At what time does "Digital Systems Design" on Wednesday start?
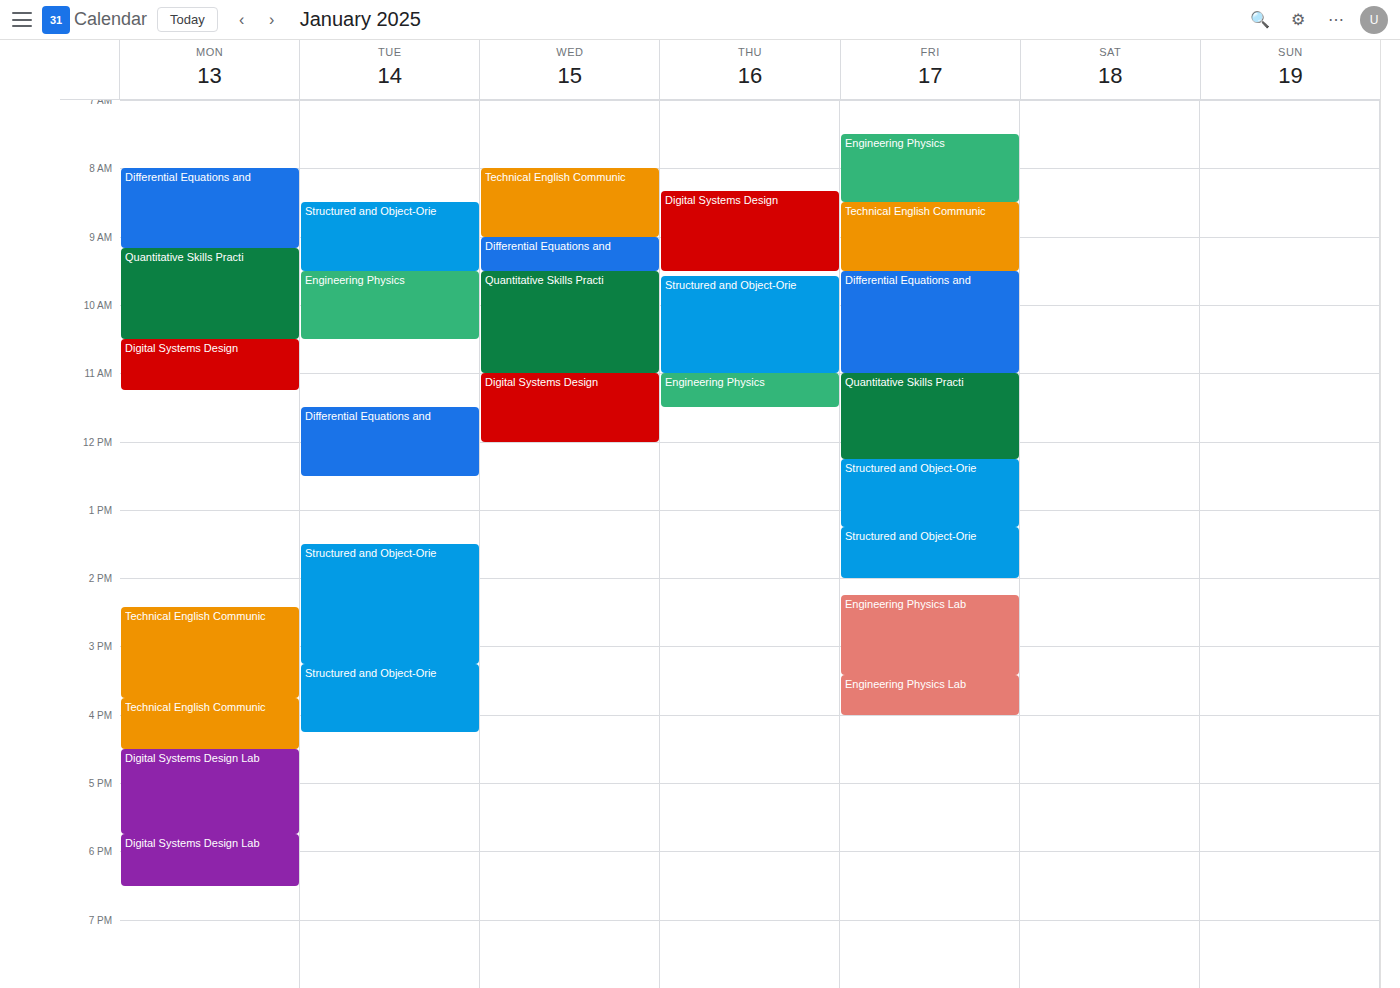
11:00 AM